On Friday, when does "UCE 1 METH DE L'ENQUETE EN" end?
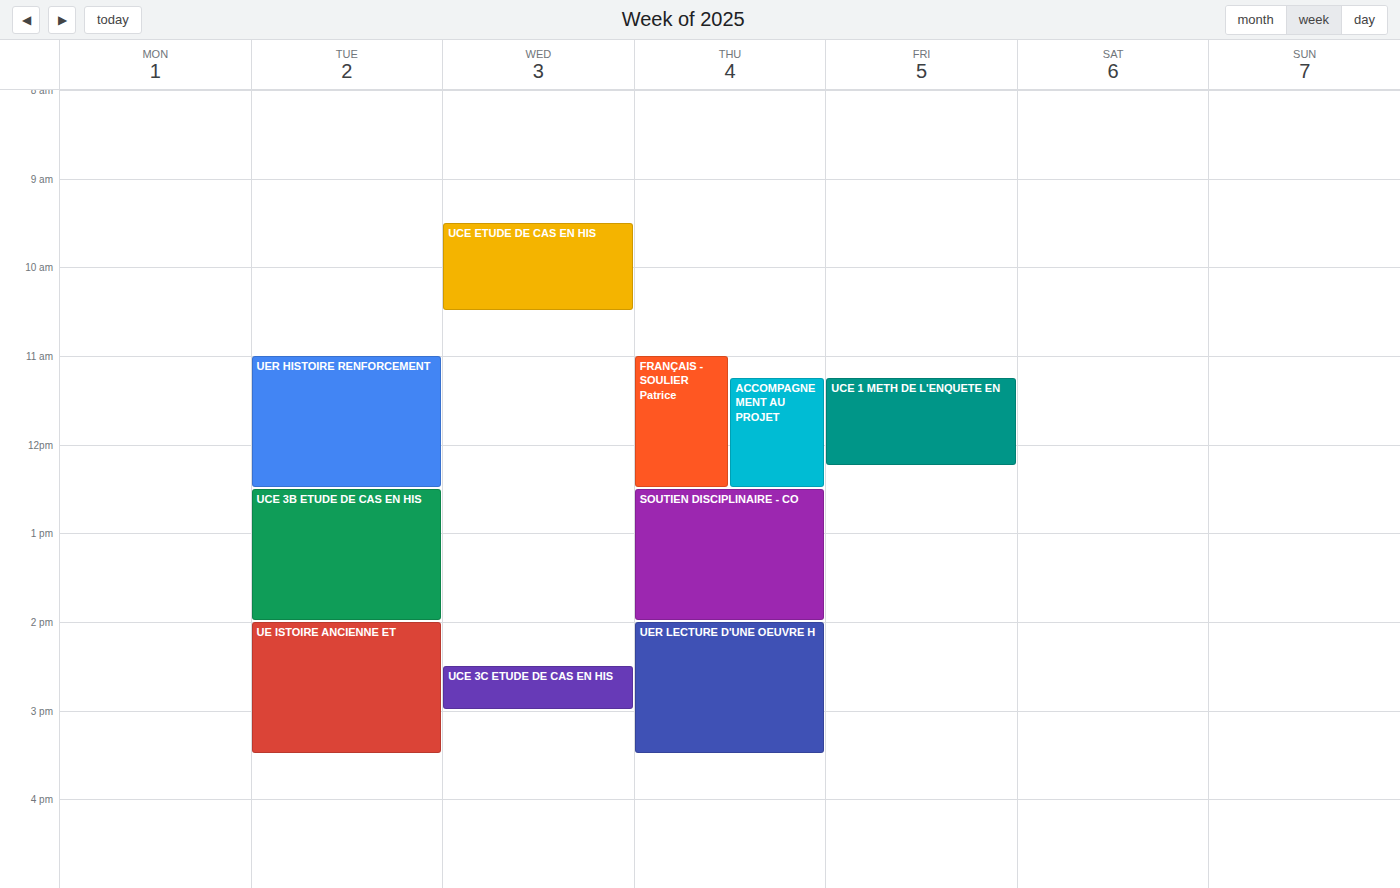
12:15 PM